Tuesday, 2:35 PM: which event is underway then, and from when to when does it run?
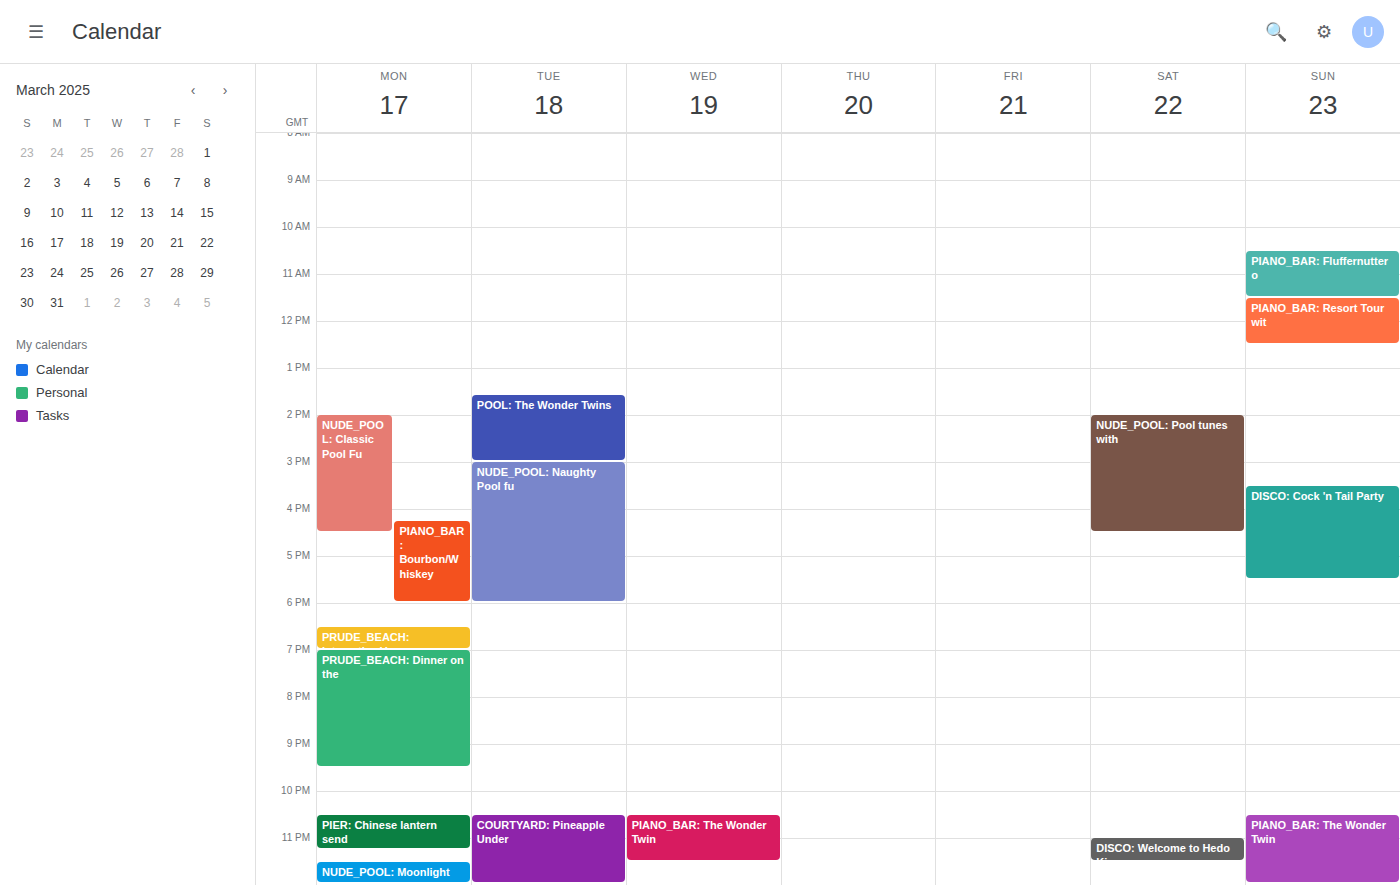
"POOL: The Wonder Twins", 1:35 PM to 3:00 PM